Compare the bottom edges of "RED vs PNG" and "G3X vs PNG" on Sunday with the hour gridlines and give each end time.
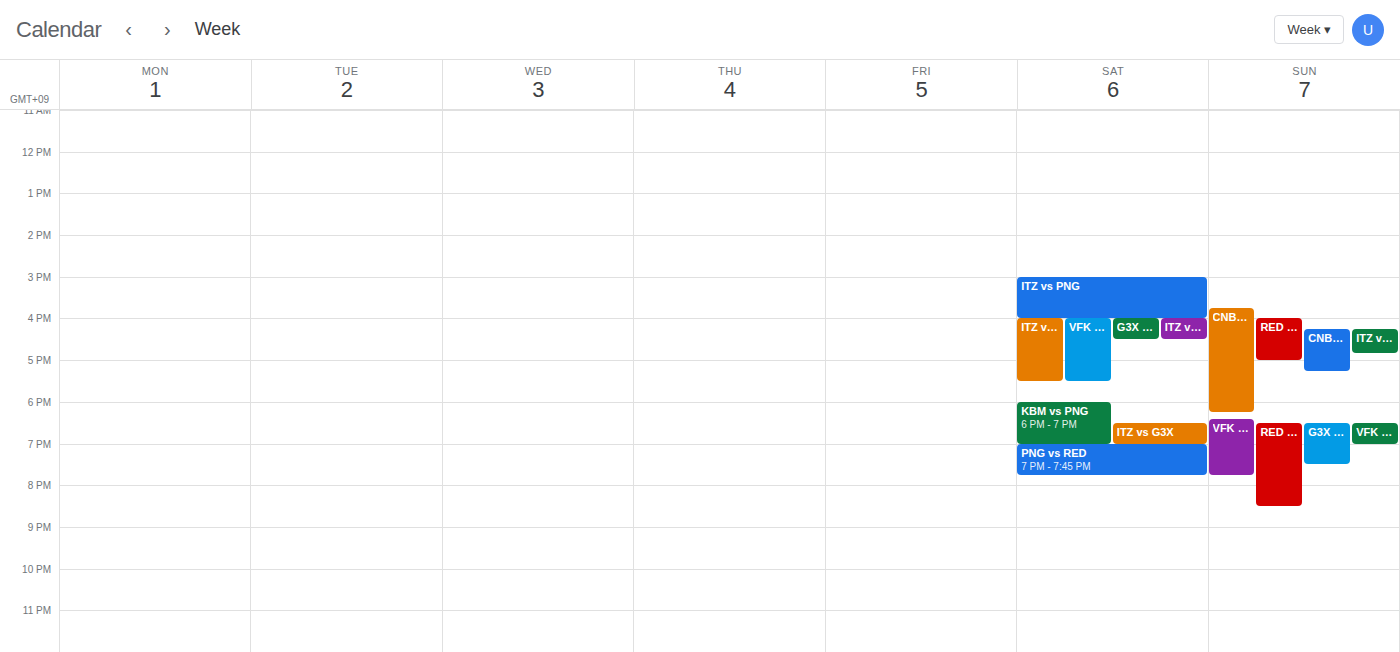
"RED vs PNG": 8:30 PM, halfway between the 8 PM and 9 PM lines. "G3X vs PNG": 7:30 PM, halfway between the 7 PM and 8 PM lines.